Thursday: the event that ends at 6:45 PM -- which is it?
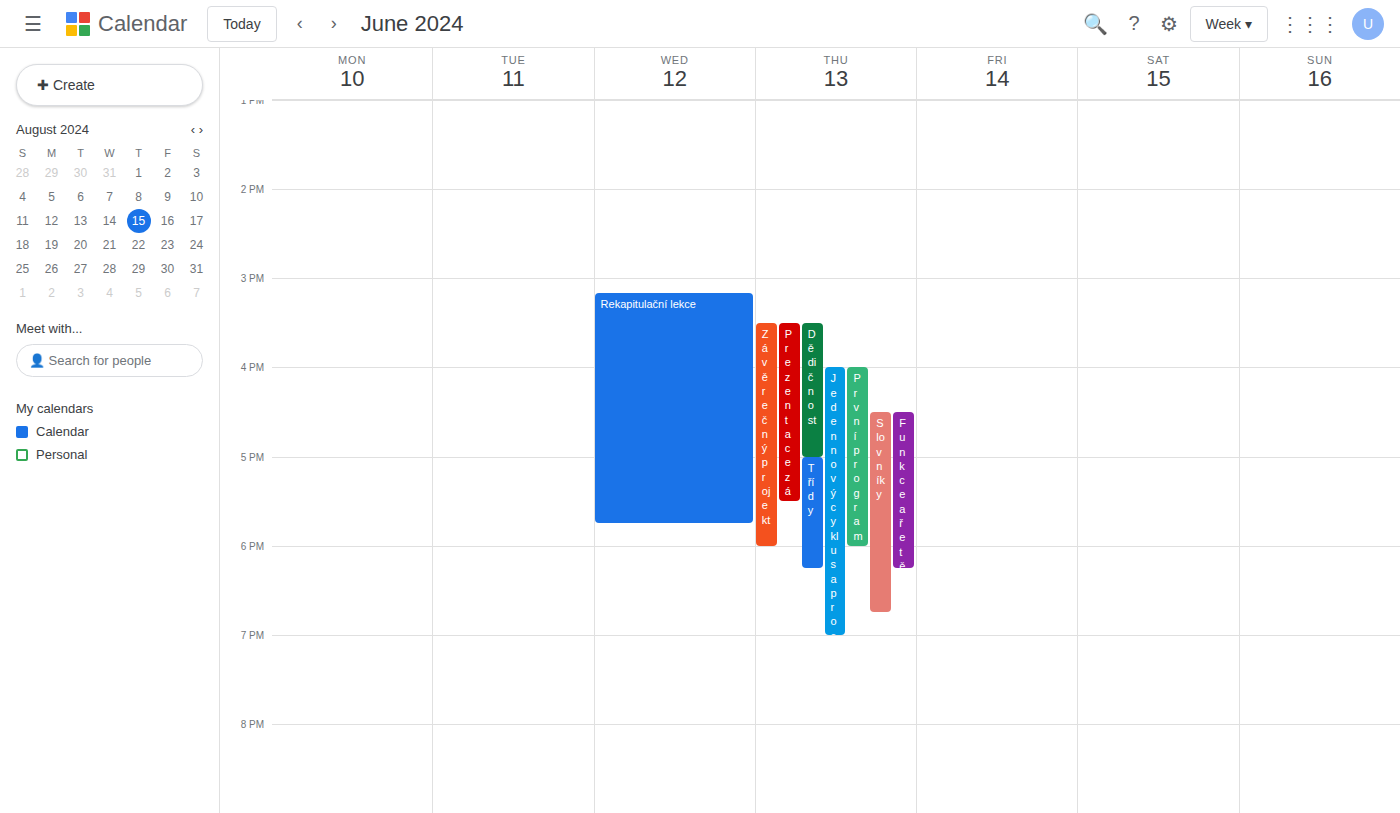
"Slovníky"